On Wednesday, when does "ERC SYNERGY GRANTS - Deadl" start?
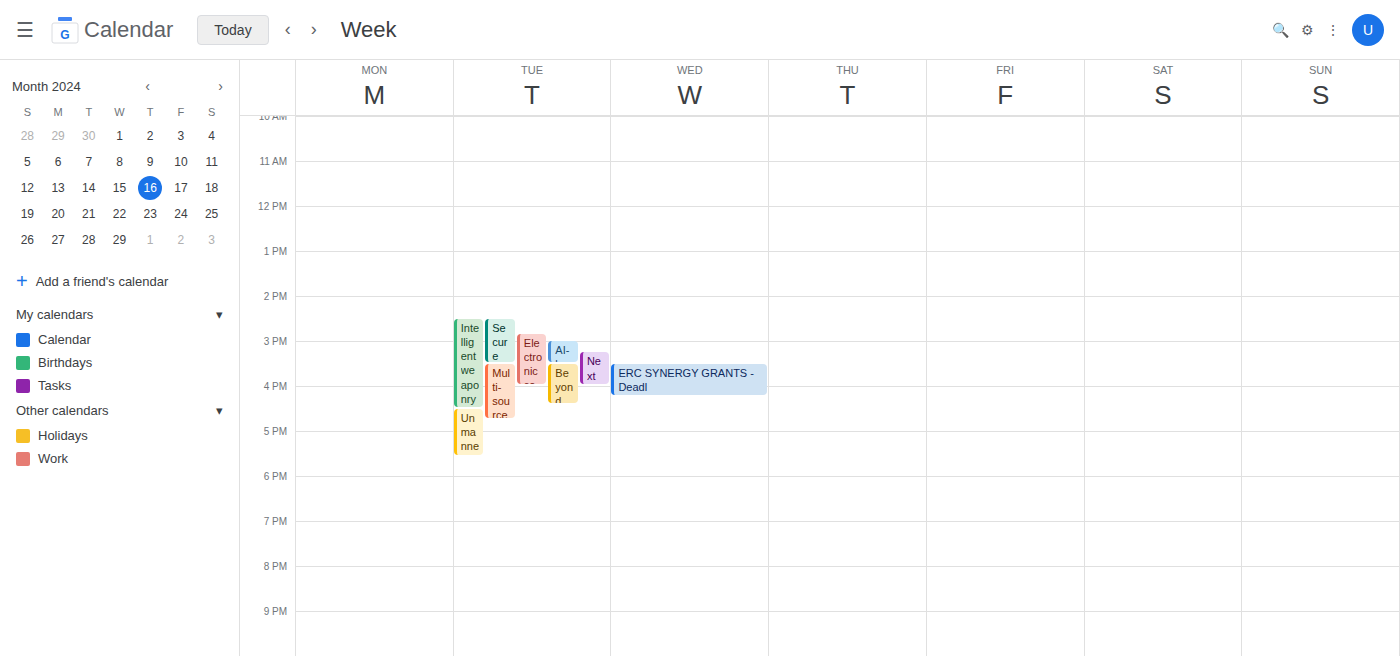
3:30 PM